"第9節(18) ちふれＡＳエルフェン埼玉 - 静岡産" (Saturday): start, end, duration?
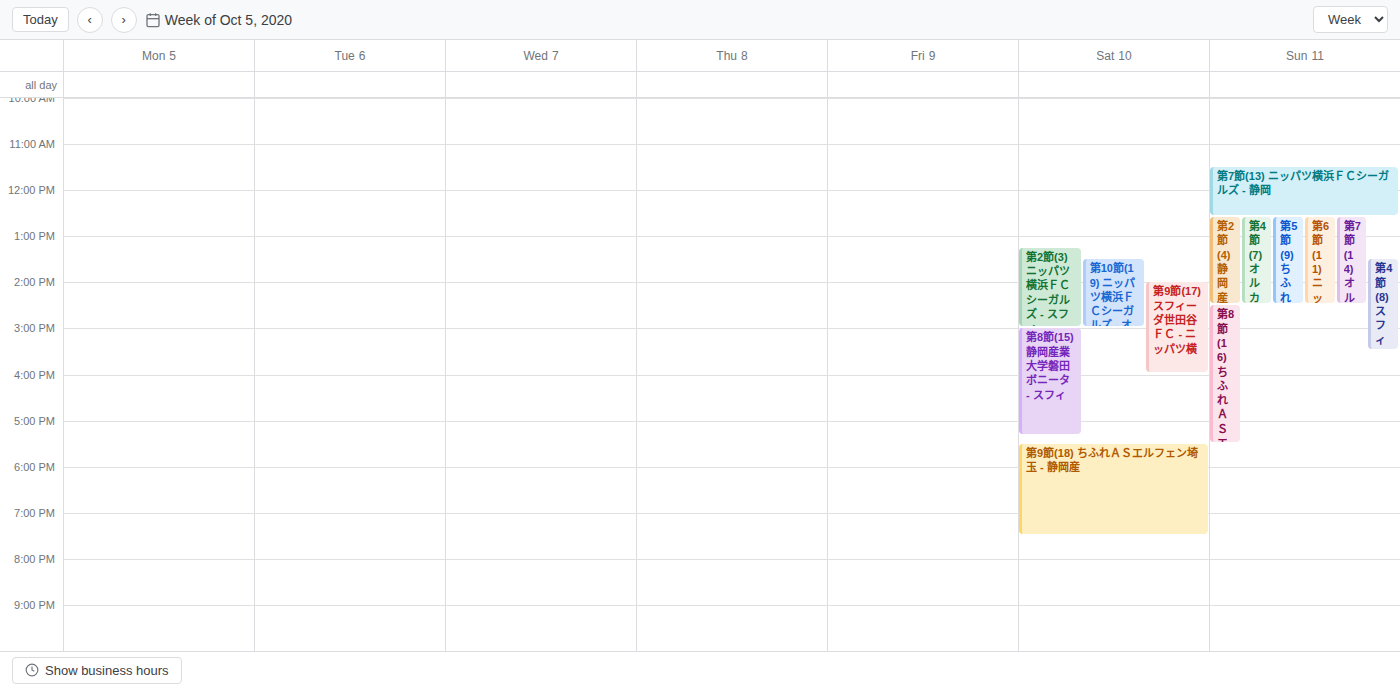
5:30 PM to 7:30 PM, 2 hours